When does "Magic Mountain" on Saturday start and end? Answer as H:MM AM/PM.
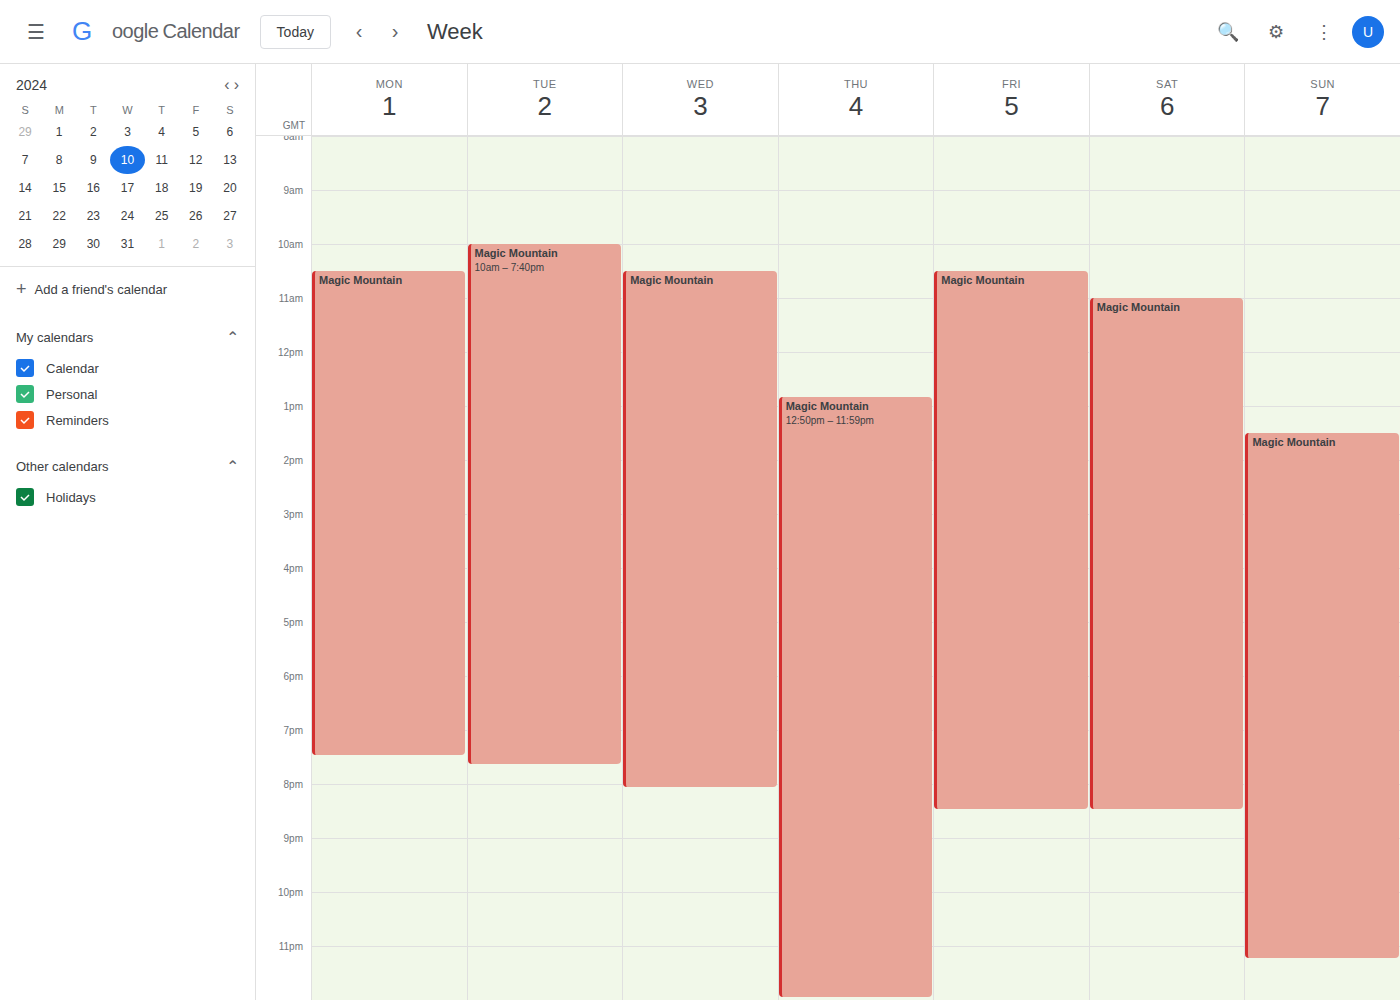
11:00 AM to 8:30 PM